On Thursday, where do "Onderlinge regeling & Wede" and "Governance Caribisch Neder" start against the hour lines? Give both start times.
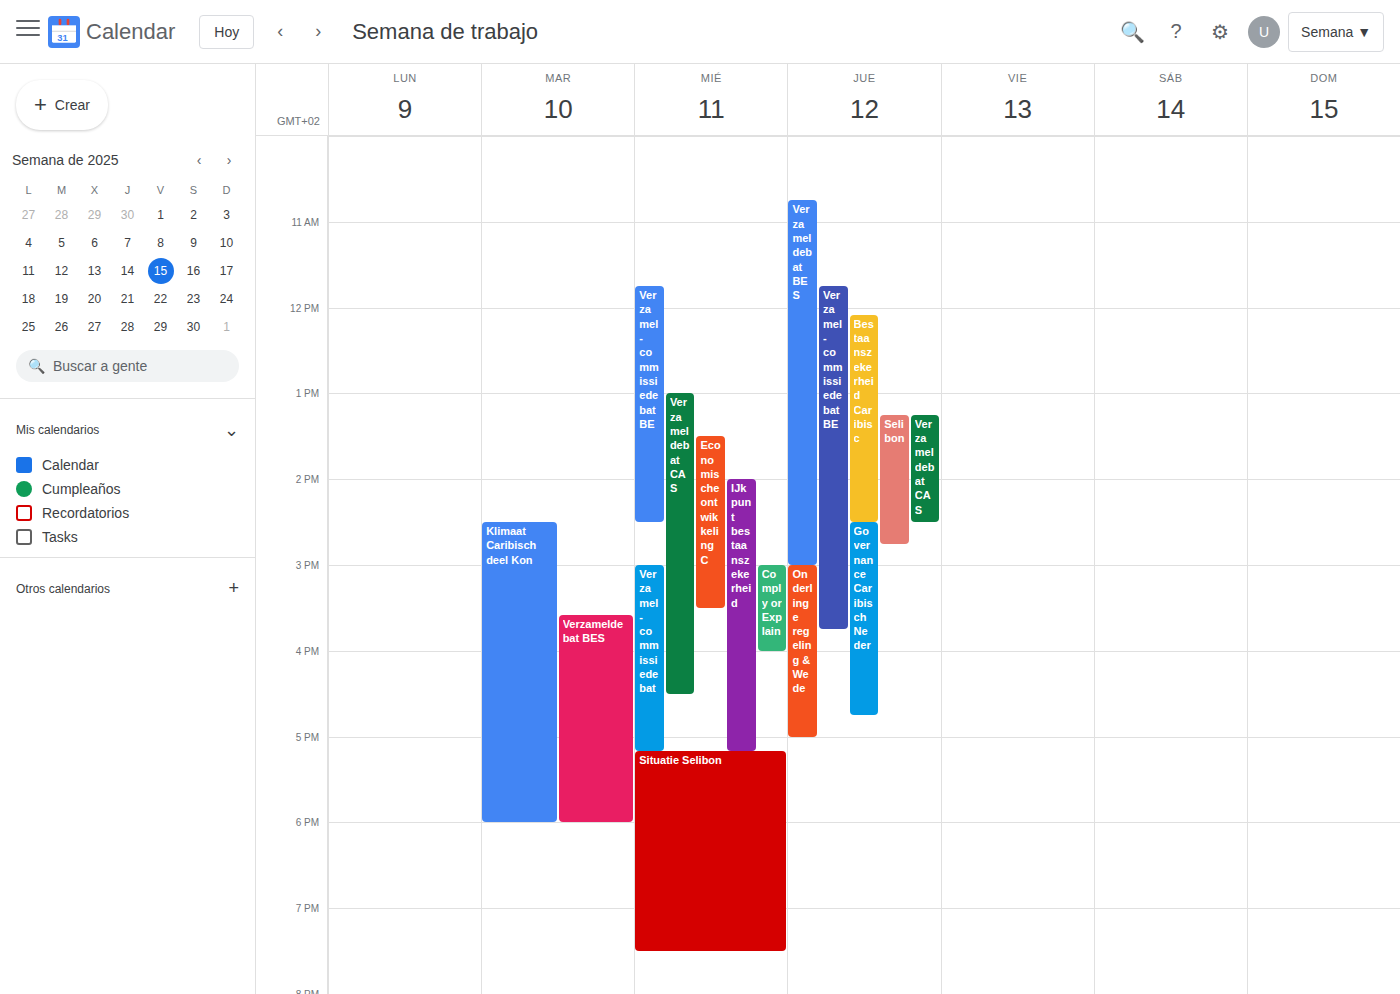
"Onderlinge regeling & Wede": 15:00, exactly on the 15:00 line. "Governance Caribisch Neder": 14:30, halfway between the 14:00 and 15:00 lines.